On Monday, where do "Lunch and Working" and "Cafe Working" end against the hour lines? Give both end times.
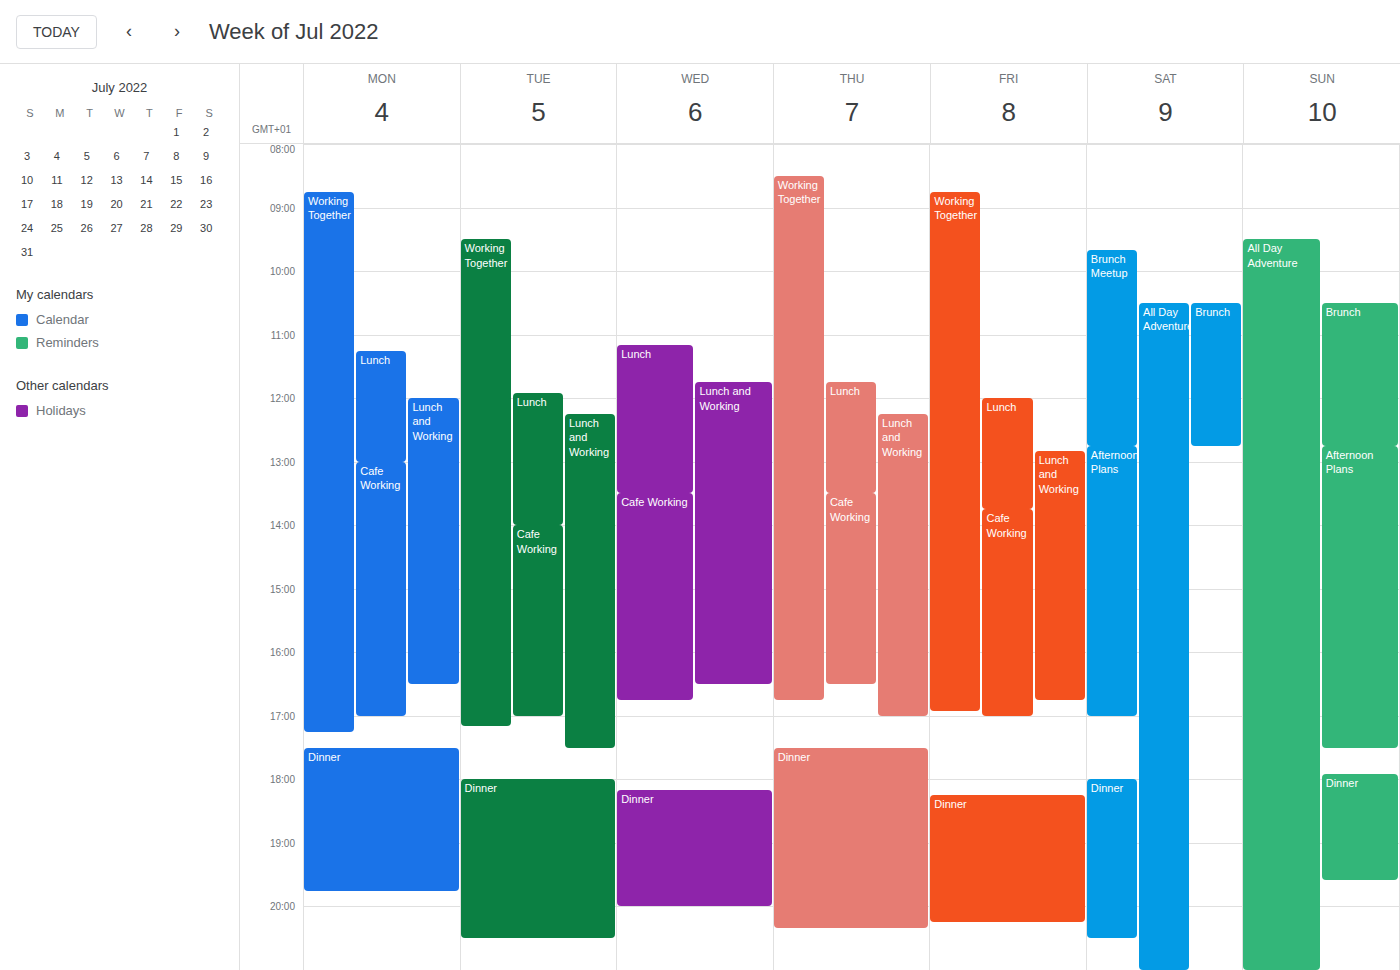
"Lunch and Working": 4:30 PM, halfway between the 4 PM and 5 PM lines. "Cafe Working": 5:00 PM, exactly on the 5 PM line.